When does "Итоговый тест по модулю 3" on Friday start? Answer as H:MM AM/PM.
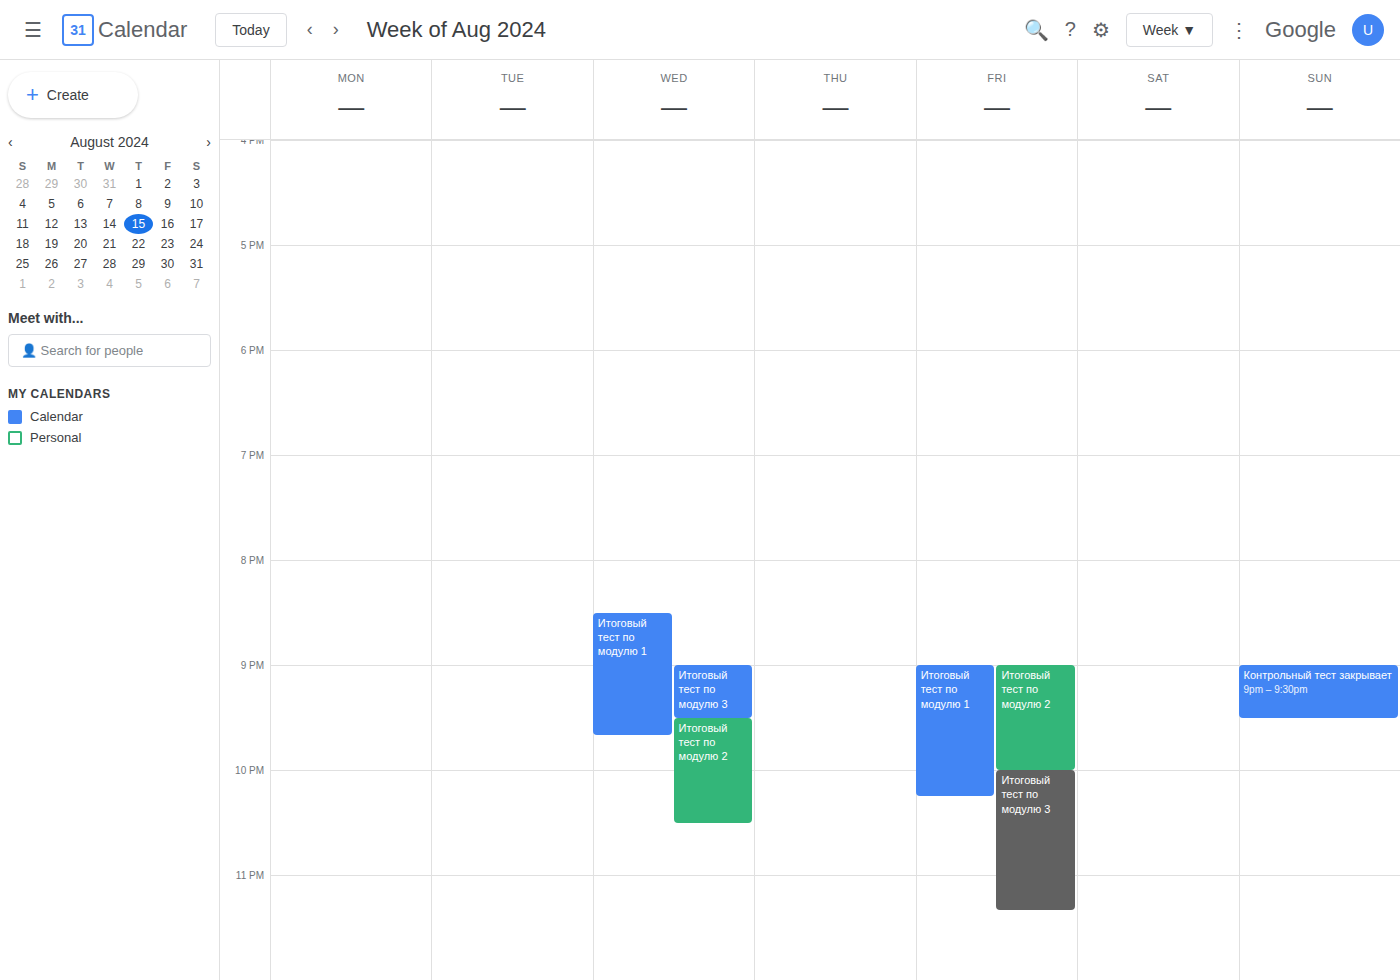
10:00 PM